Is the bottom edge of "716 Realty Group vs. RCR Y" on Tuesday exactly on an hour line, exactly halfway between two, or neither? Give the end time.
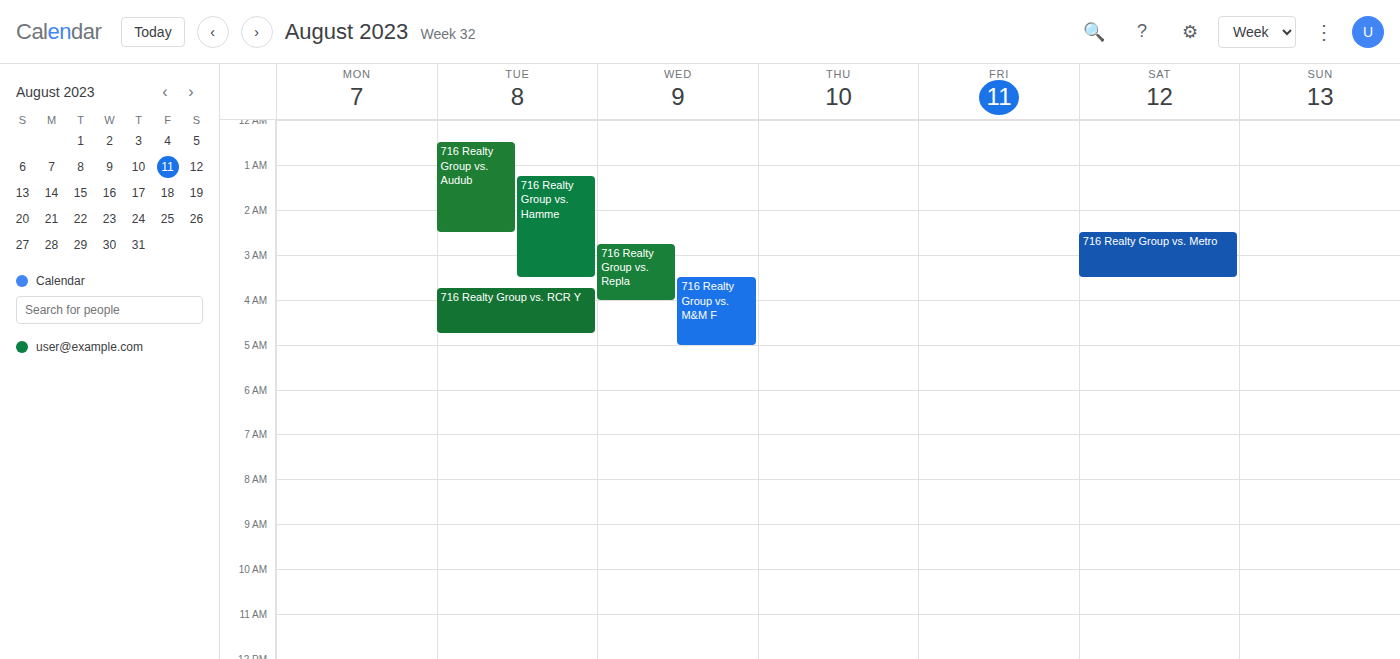
4:45 AM -- neither: three quarters of the way from the 4 AM line to the 5 AM line.